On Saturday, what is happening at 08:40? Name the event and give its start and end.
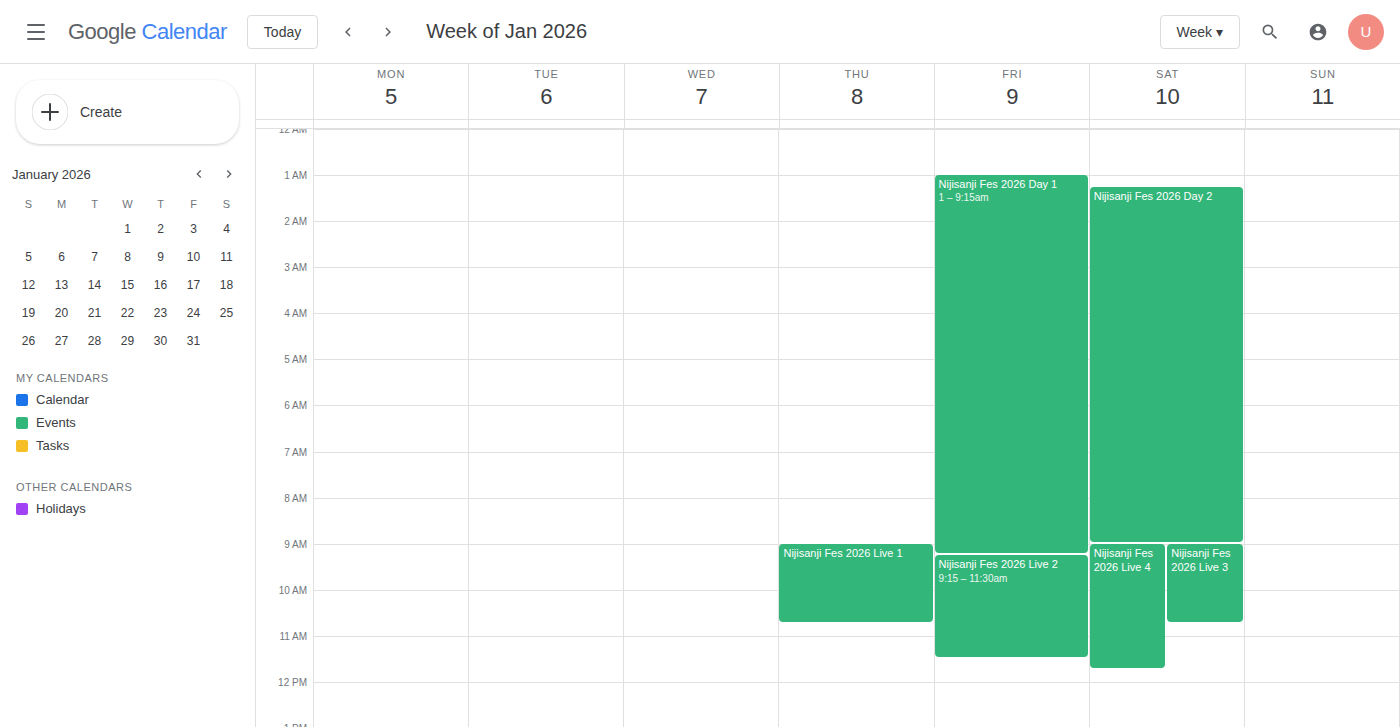
"Nijisanji Fes 2026 Day 2", 01:15 to 09:00